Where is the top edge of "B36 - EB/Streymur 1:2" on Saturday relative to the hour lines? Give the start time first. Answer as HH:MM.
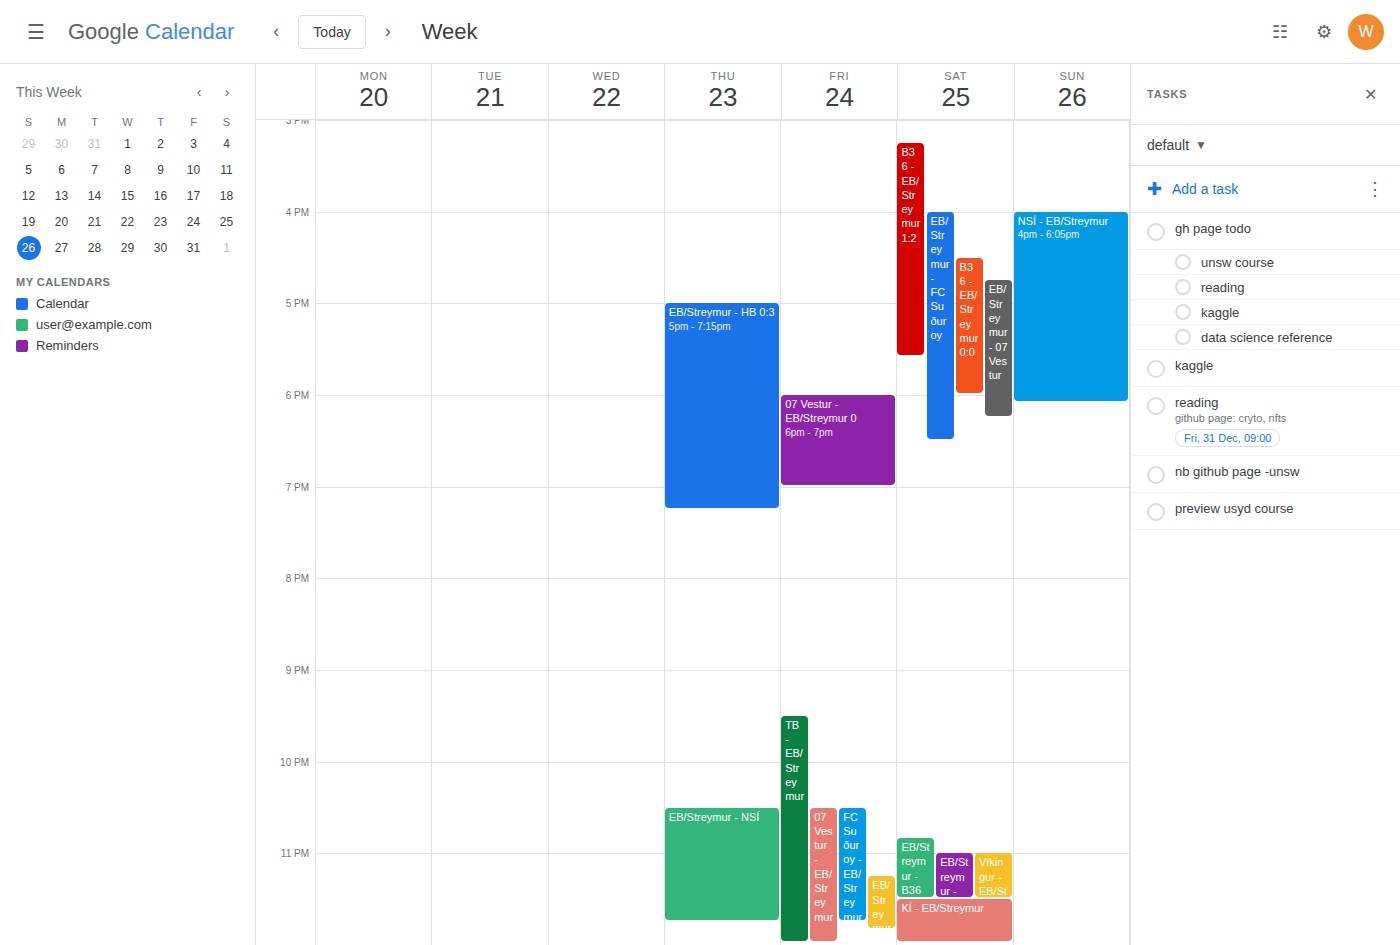
15:15 -- neither: a quarter of the way from the 15:00 line to the 16:00 line.